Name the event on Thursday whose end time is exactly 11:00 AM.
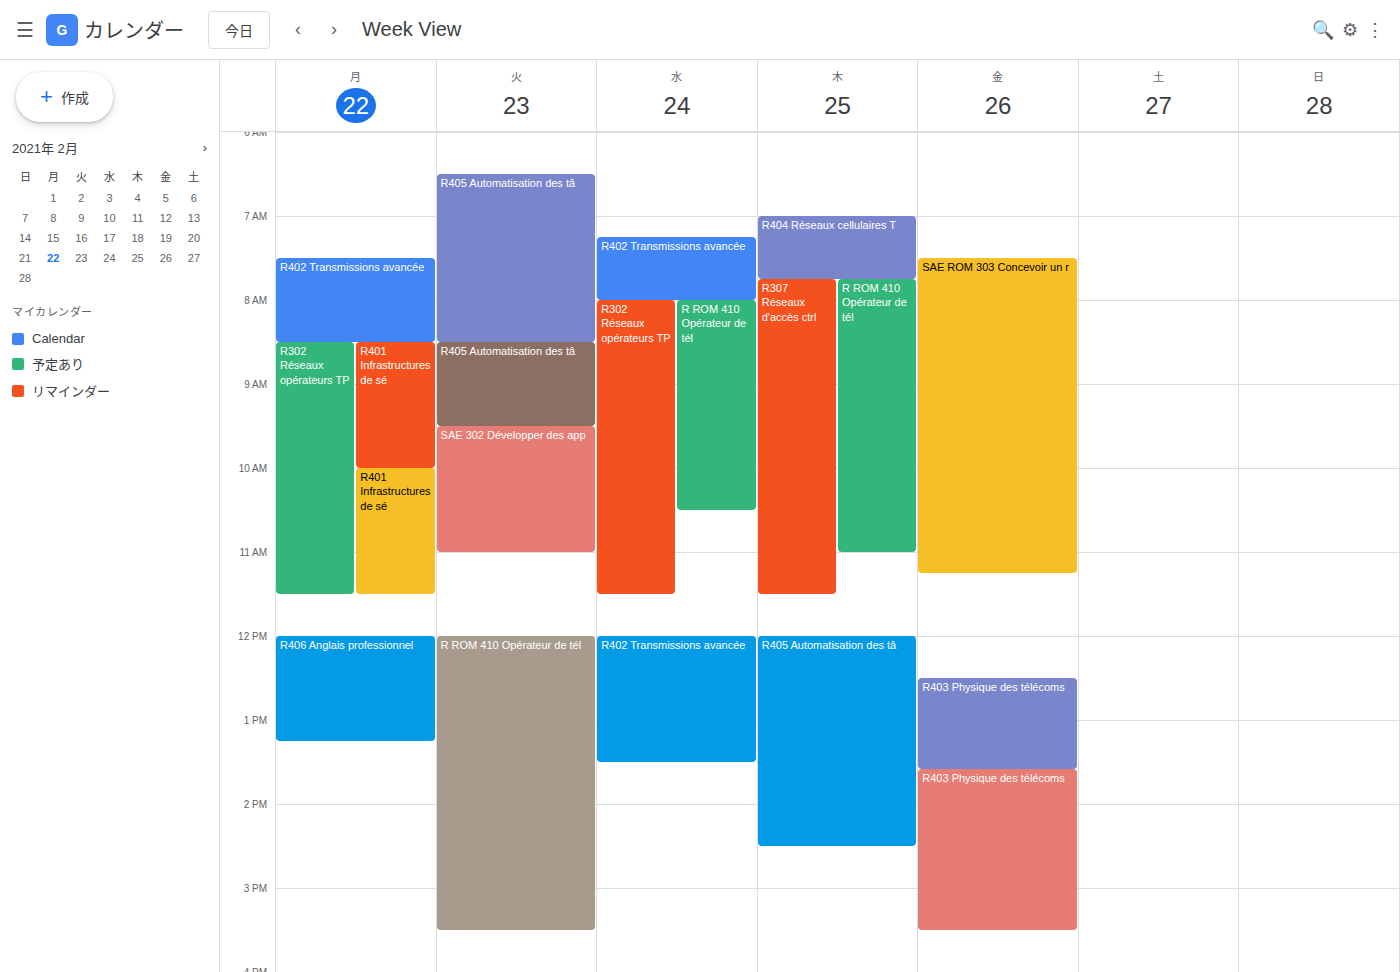
"R ROM 410 Opérateur de tél"